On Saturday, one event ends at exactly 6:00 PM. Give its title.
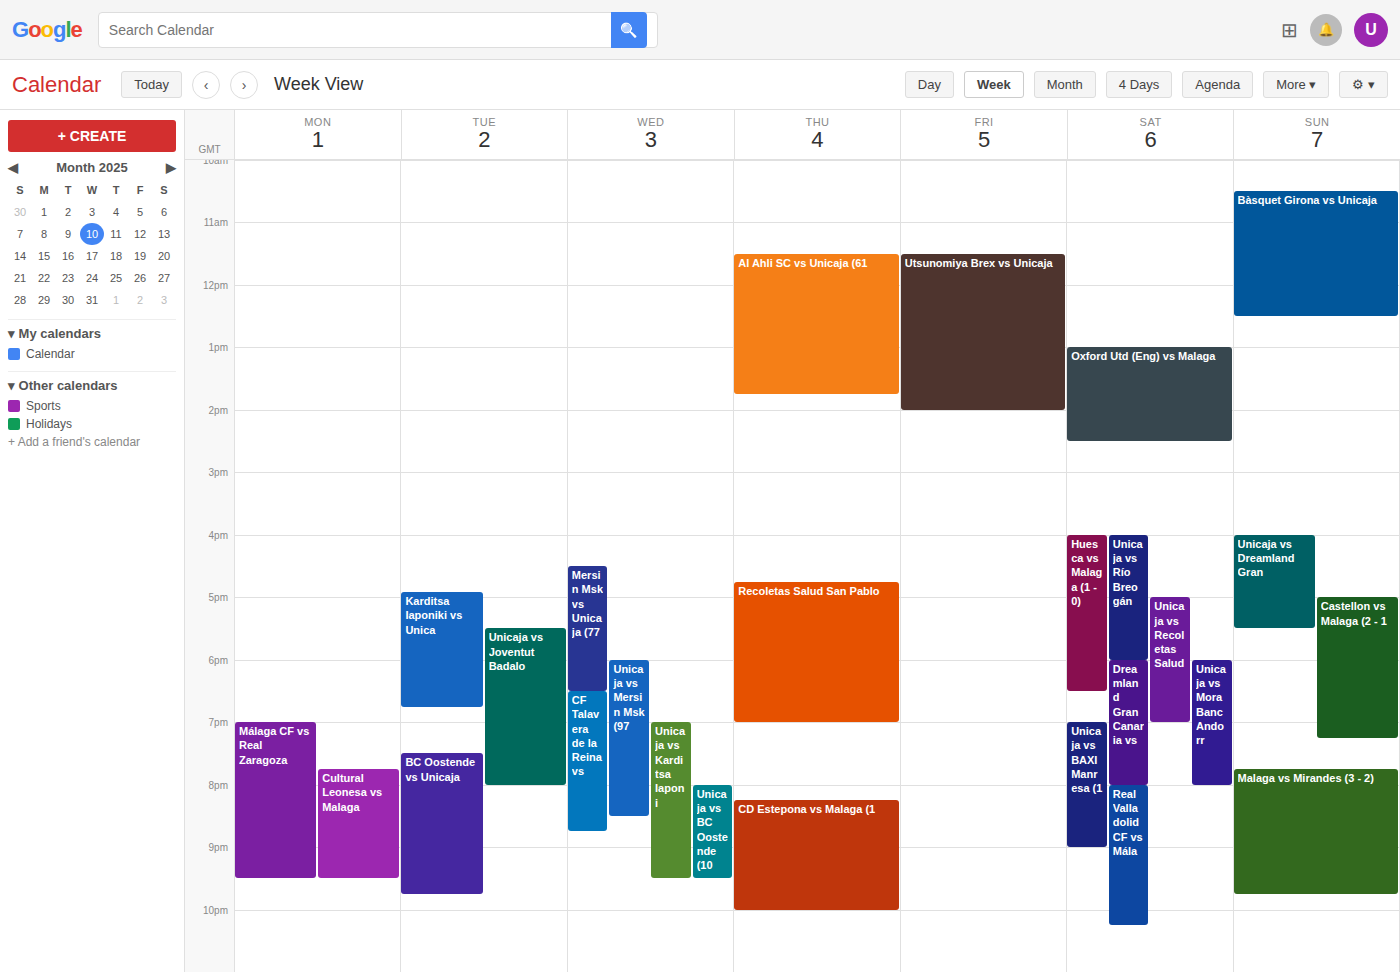
"Unicaja vs Río Breogán"